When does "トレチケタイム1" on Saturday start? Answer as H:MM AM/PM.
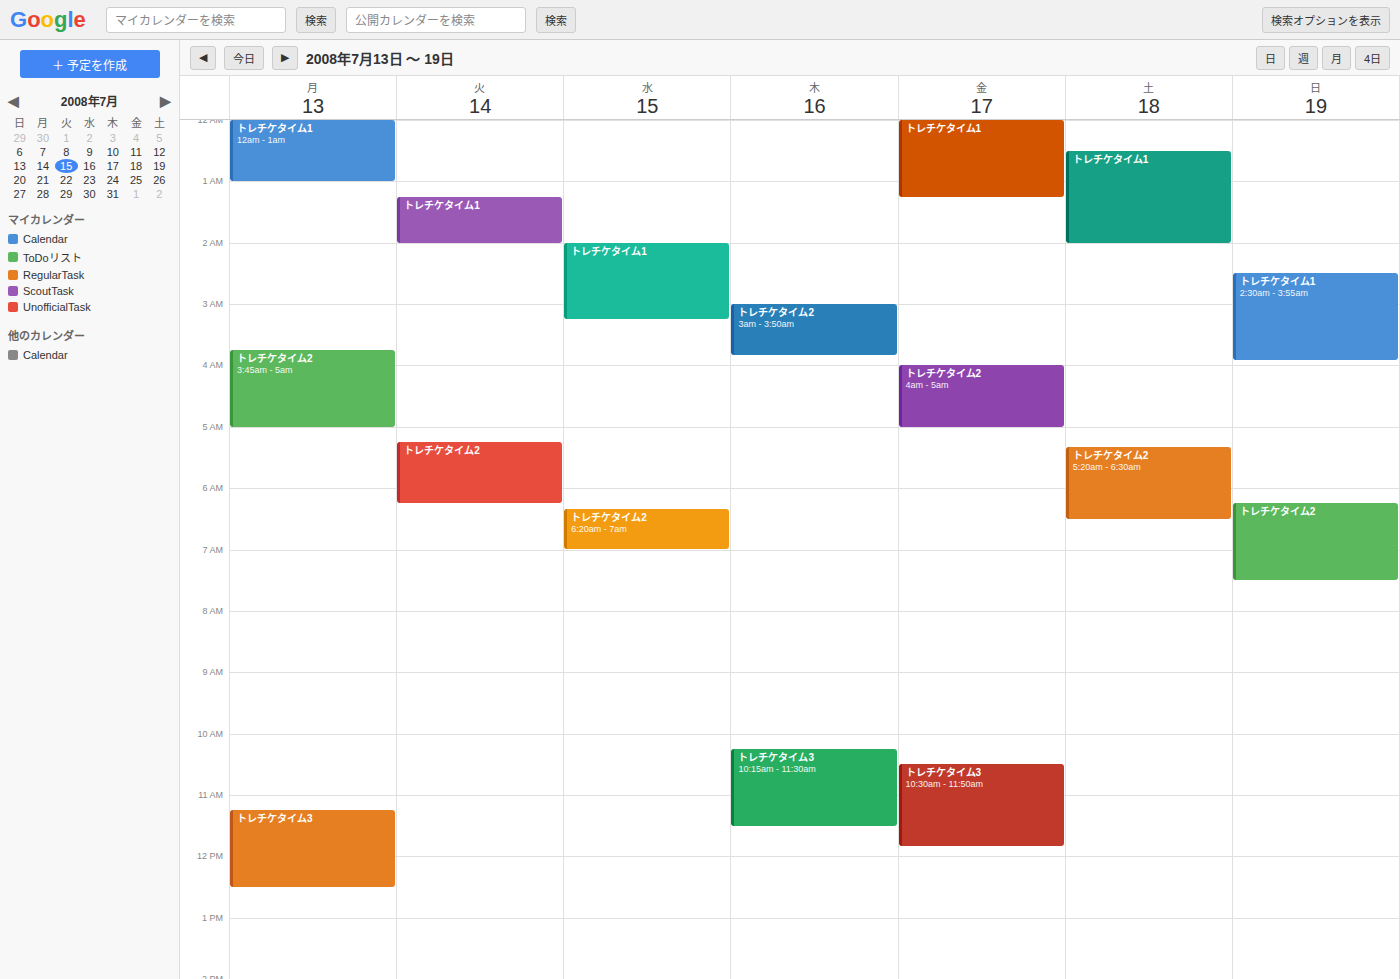
12:30 AM